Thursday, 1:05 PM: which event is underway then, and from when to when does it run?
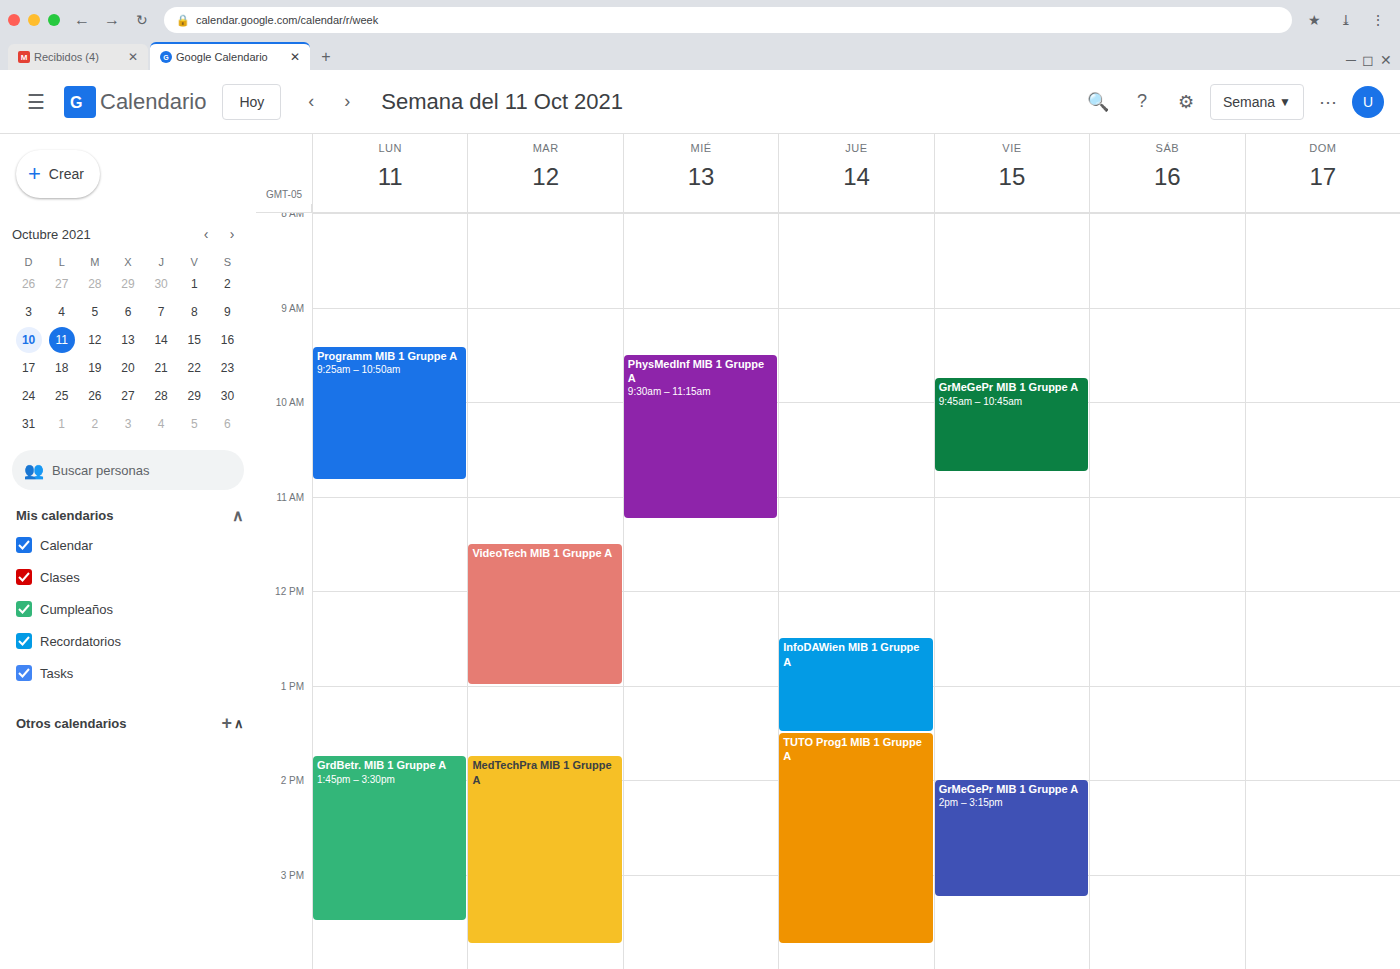
"InfoDAWien MIB 1 Gruppe A", 12:30 PM to 1:30 PM